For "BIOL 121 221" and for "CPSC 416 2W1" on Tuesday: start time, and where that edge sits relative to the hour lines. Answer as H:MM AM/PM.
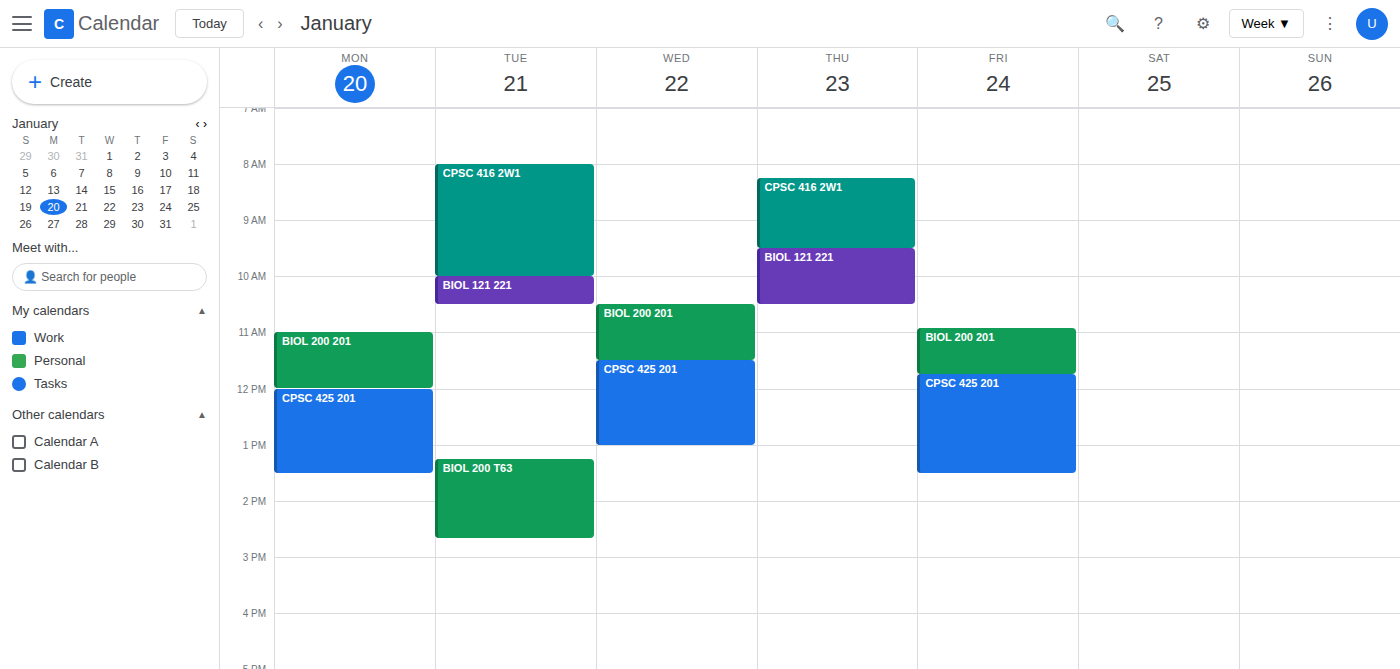
"BIOL 121 221": 10:00 AM, exactly on the 10 AM line. "CPSC 416 2W1": 8:00 AM, exactly on the 8 AM line.